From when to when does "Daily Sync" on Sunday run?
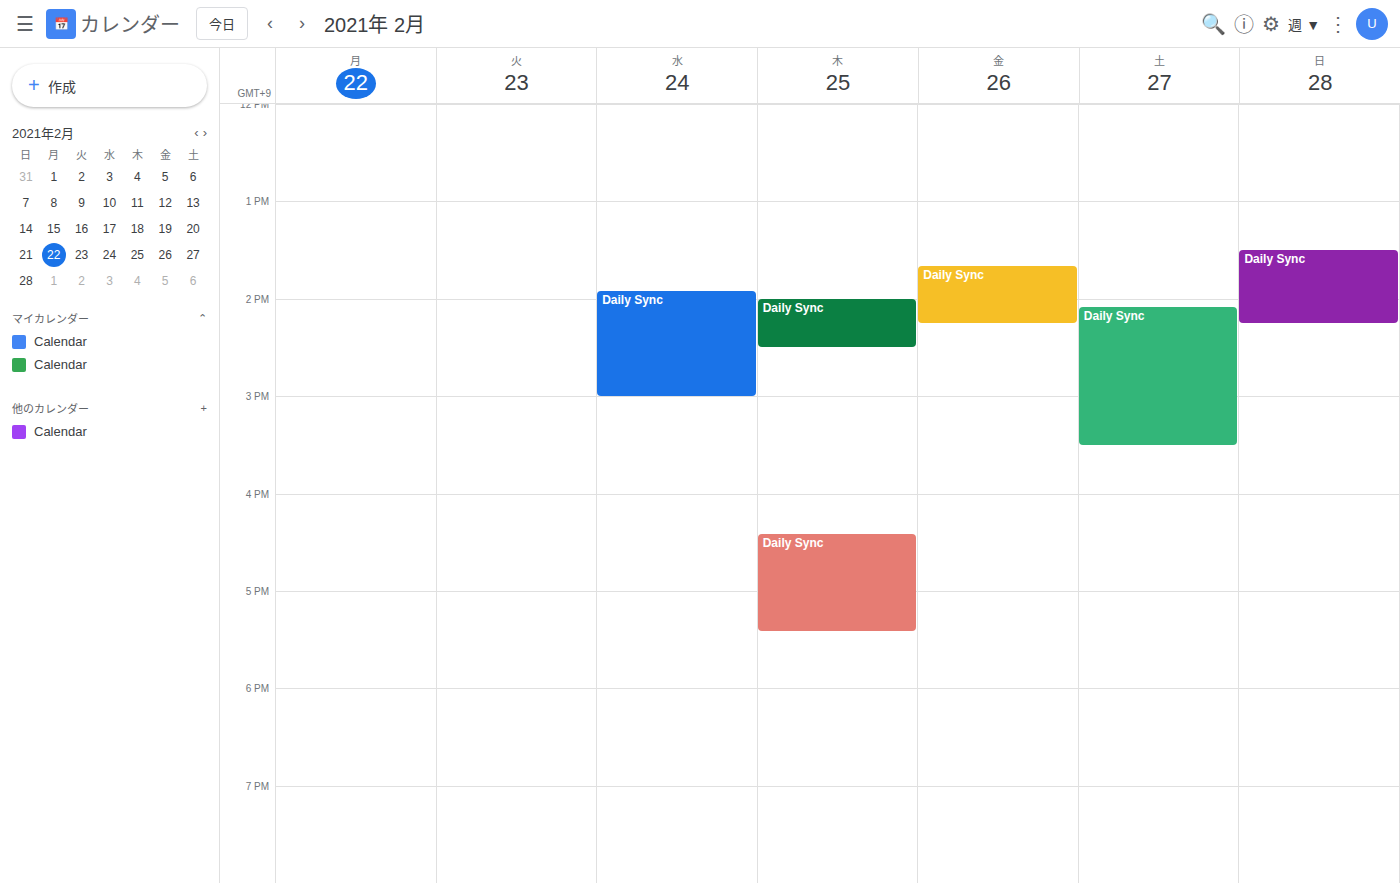
1:30 PM to 2:15 PM